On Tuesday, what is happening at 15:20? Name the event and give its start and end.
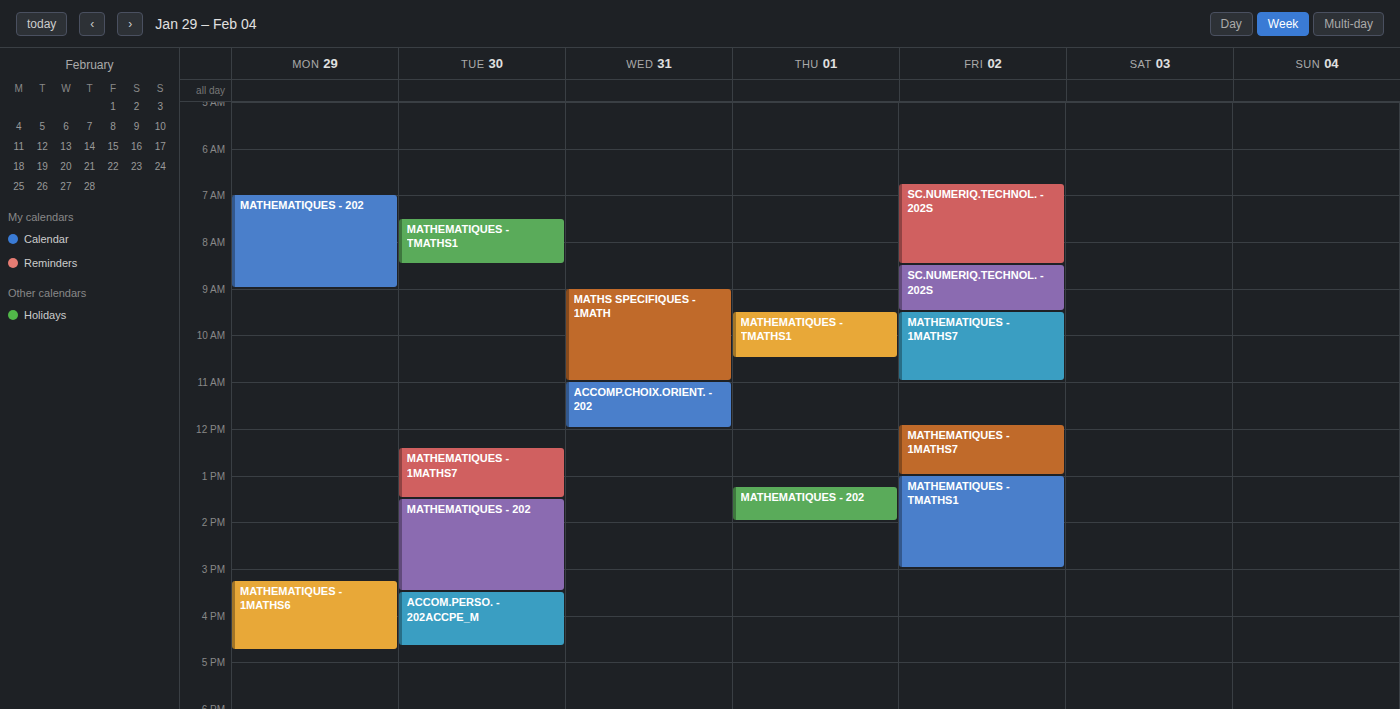
"MATHEMATIQUES - 202", 13:30 to 15:30